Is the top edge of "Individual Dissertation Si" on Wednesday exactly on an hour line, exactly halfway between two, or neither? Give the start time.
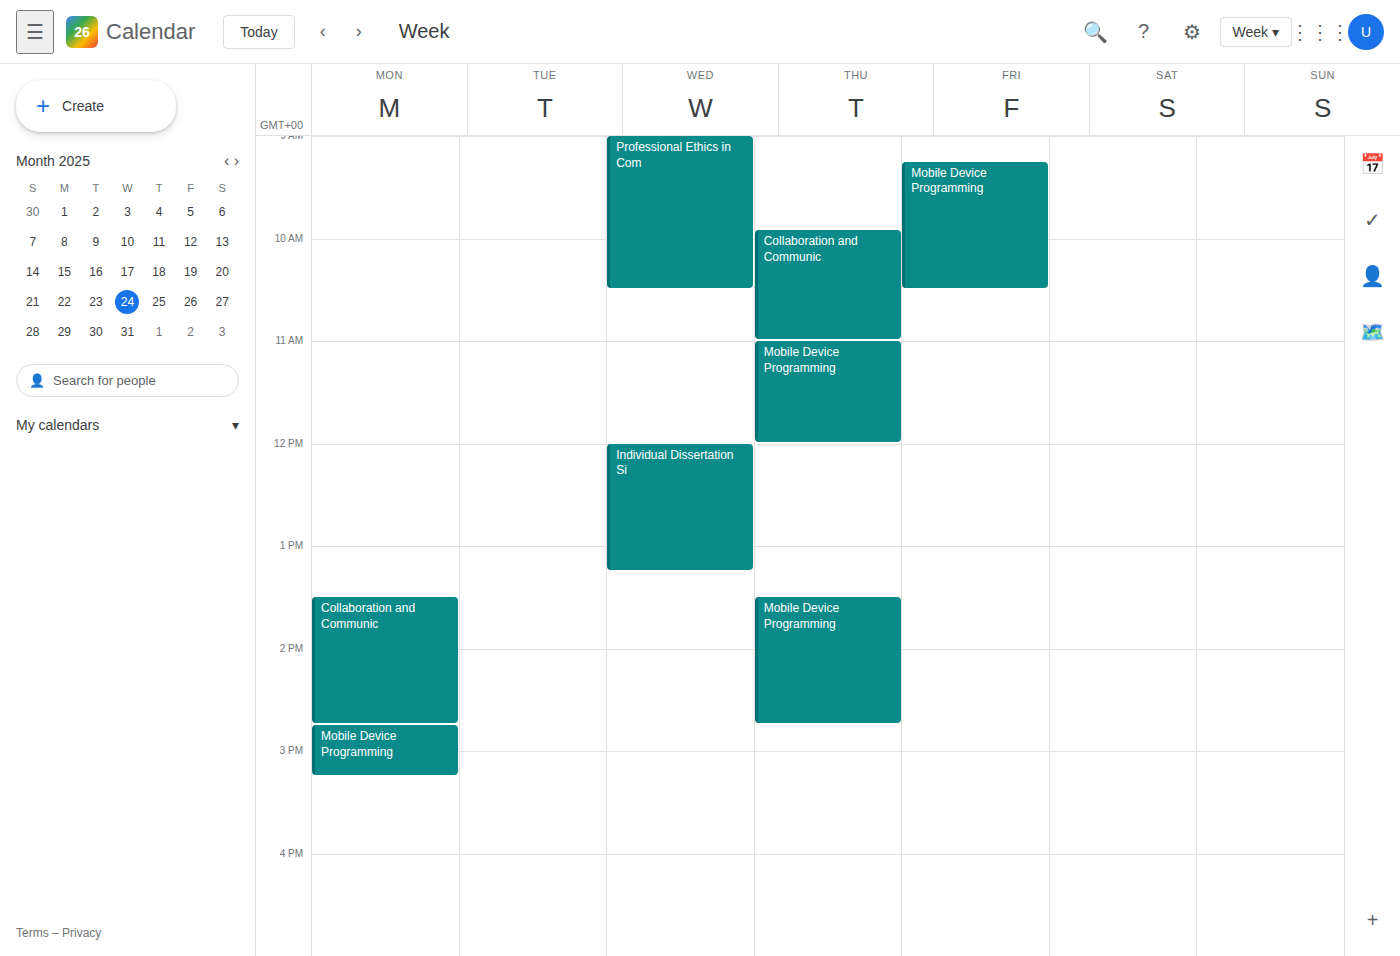
12:00 PM -- exactly on the 12 PM line.